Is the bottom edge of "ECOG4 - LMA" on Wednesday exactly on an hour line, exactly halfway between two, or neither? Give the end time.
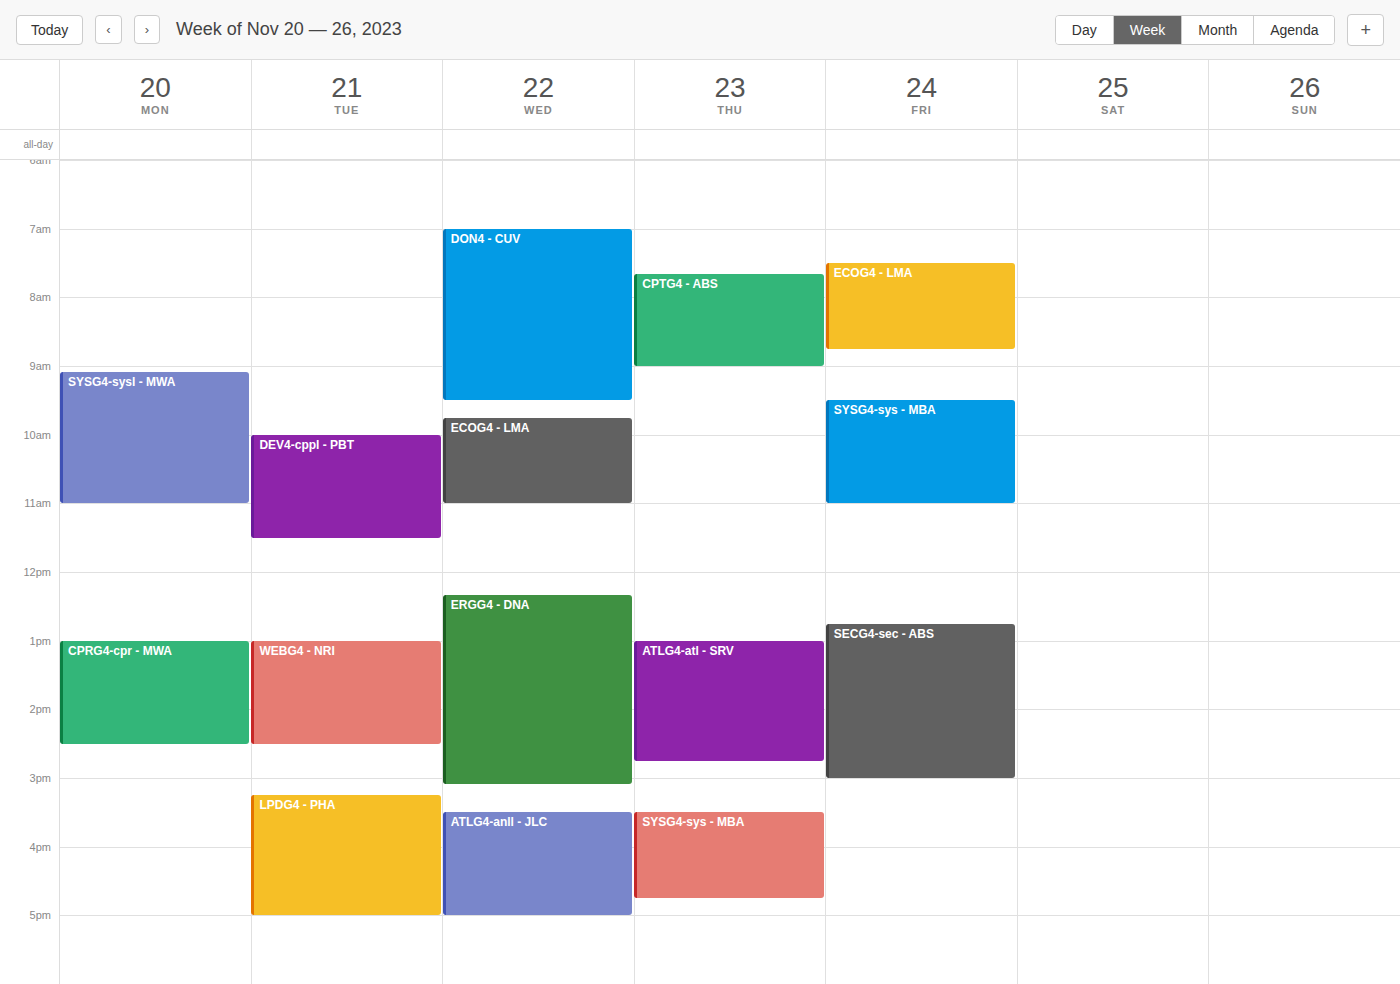
11:00 AM -- exactly on the 11 AM line.